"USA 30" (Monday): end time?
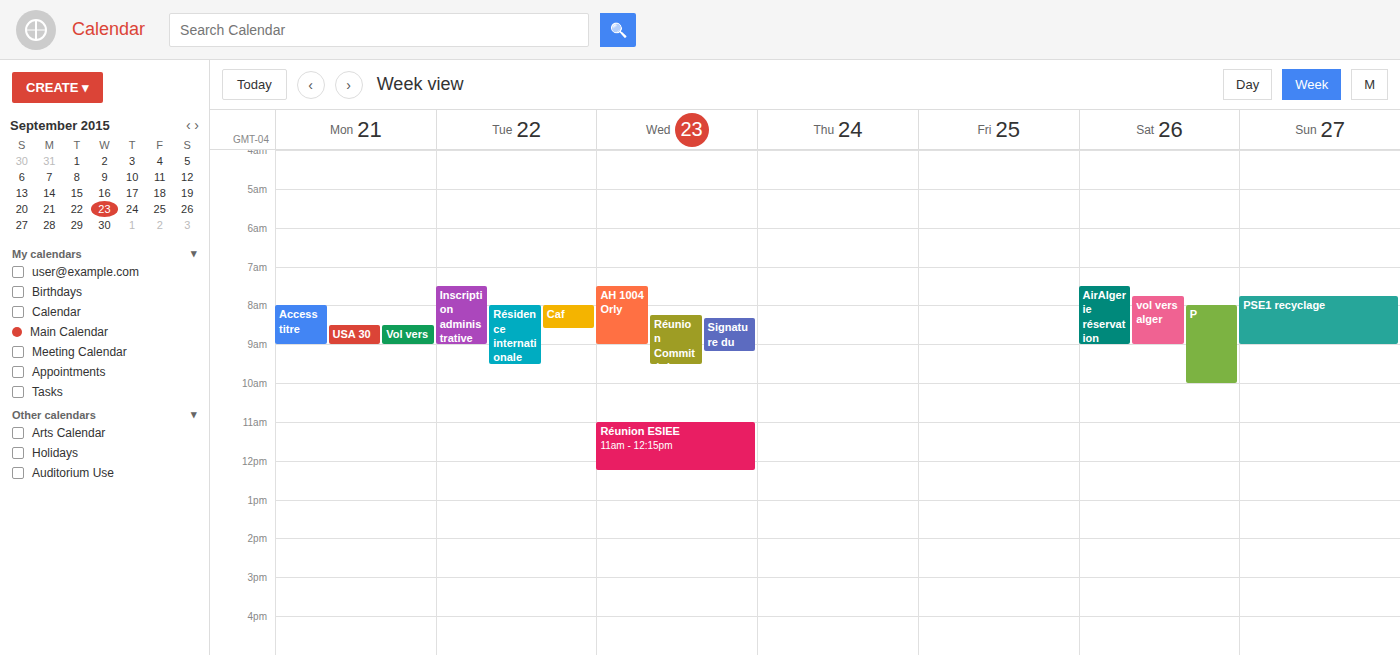
9:00 AM